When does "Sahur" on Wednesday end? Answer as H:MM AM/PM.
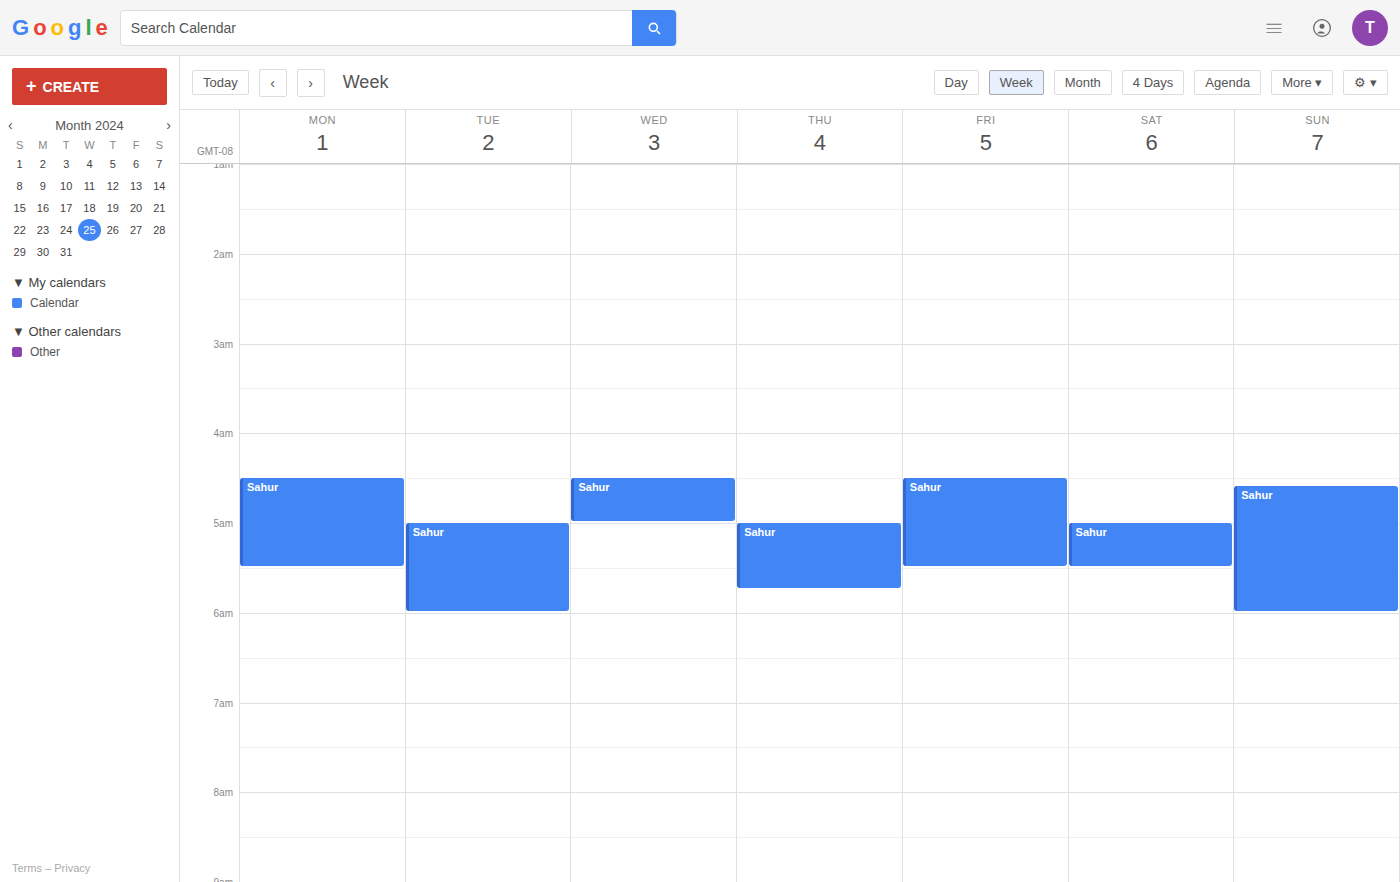
5:00 AM